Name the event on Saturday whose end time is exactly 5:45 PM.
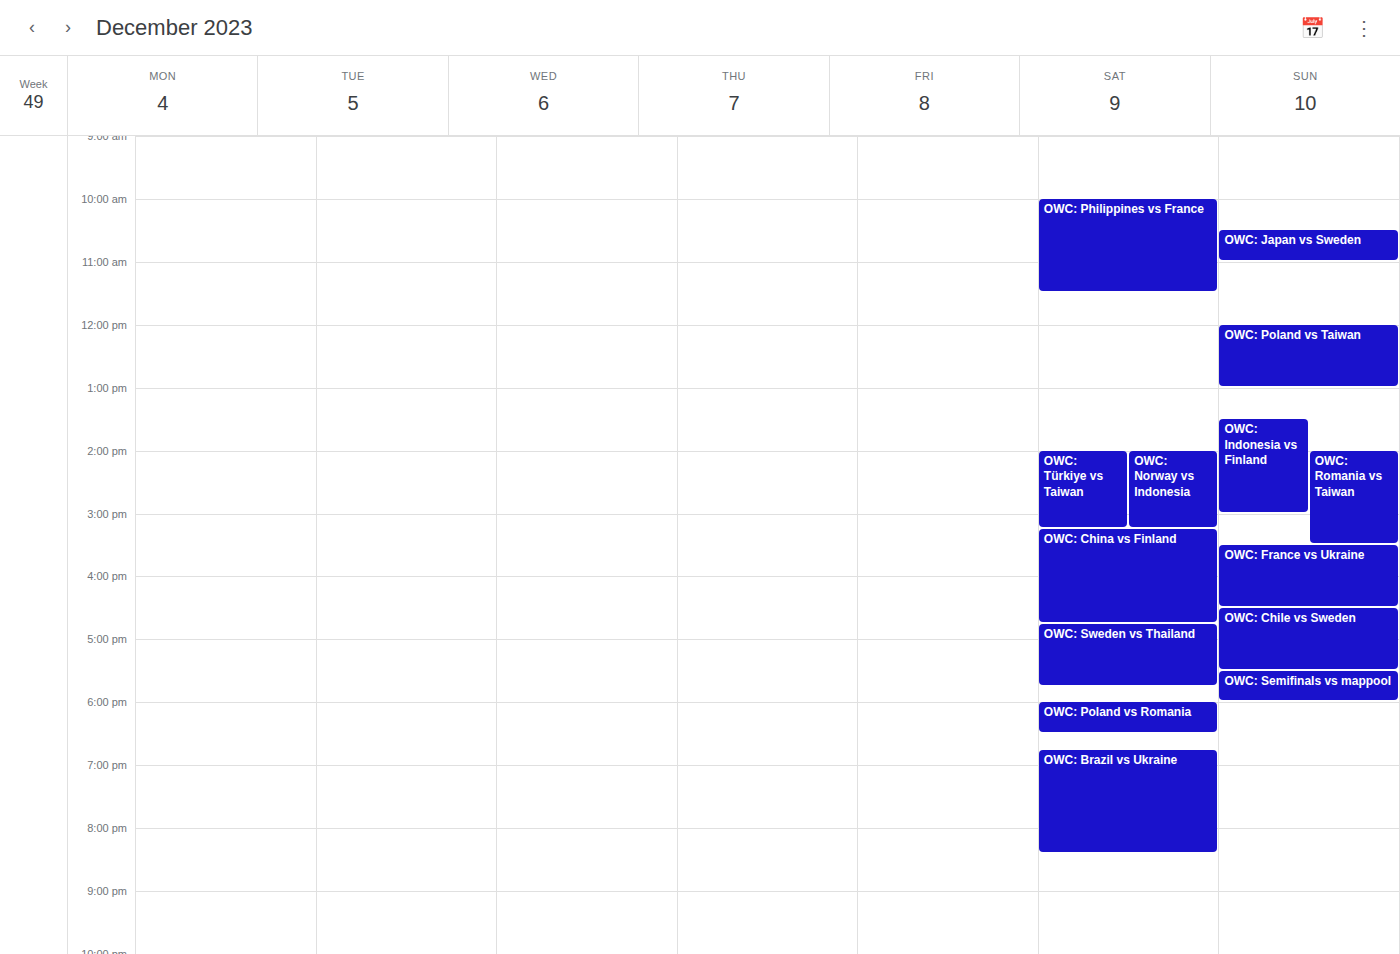
"OWC: Sweden vs Thailand"